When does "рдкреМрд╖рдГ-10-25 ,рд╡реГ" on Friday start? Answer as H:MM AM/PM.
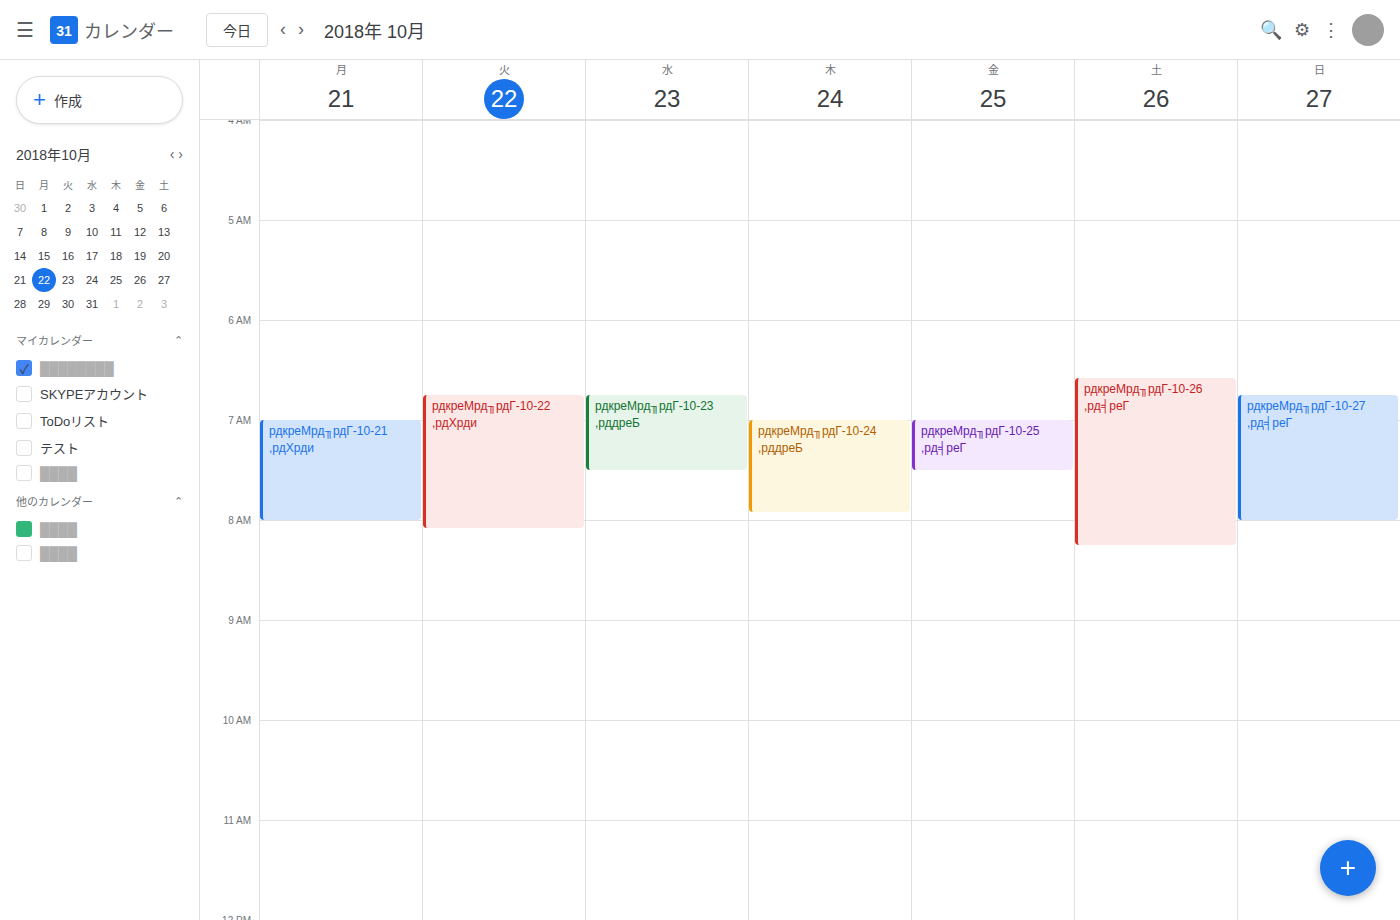
7:00 AM